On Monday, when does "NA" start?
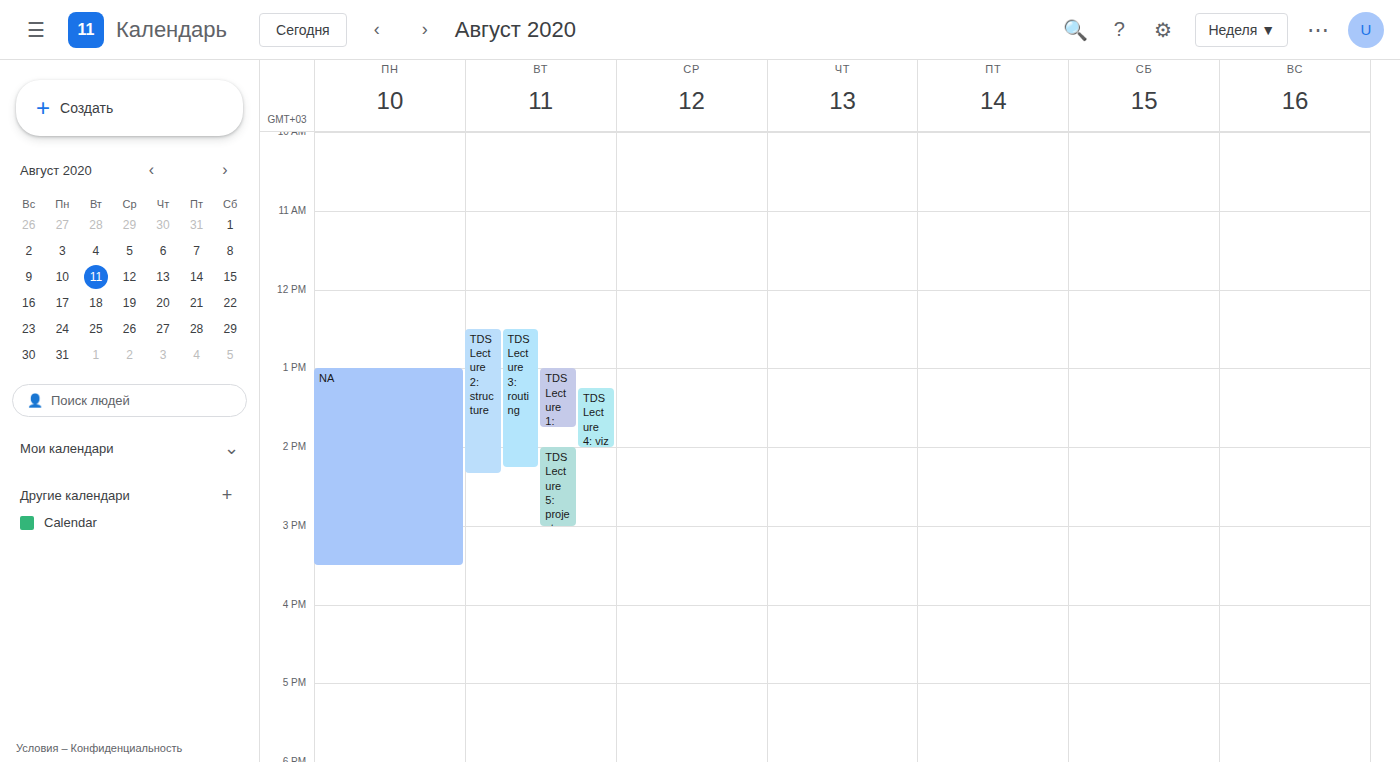
1:00 PM